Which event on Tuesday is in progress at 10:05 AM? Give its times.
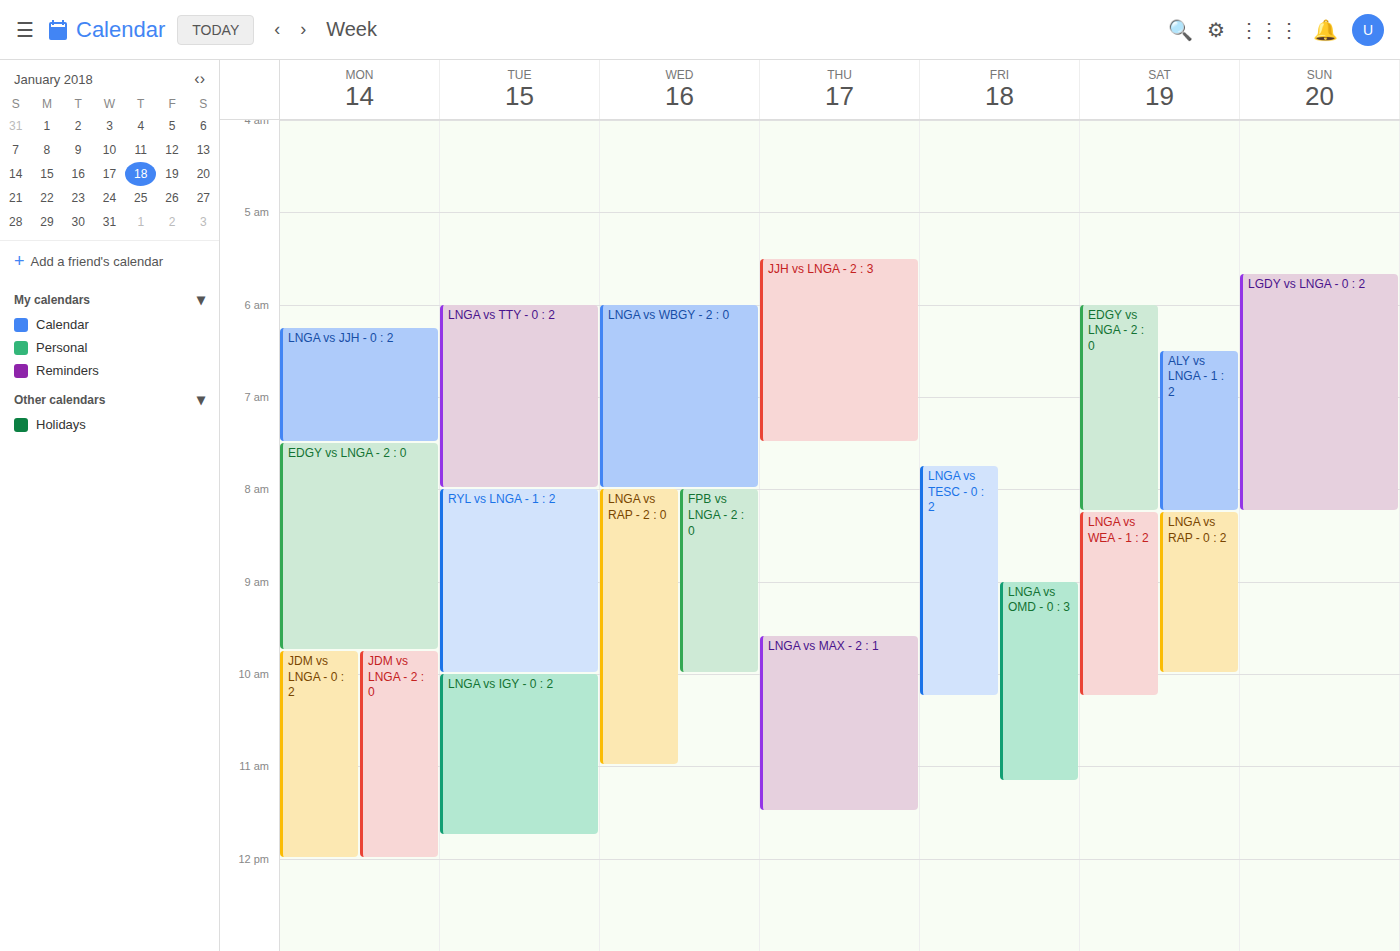
"LNGA vs IGY - 0 : 2", 10:00 AM to 11:45 AM